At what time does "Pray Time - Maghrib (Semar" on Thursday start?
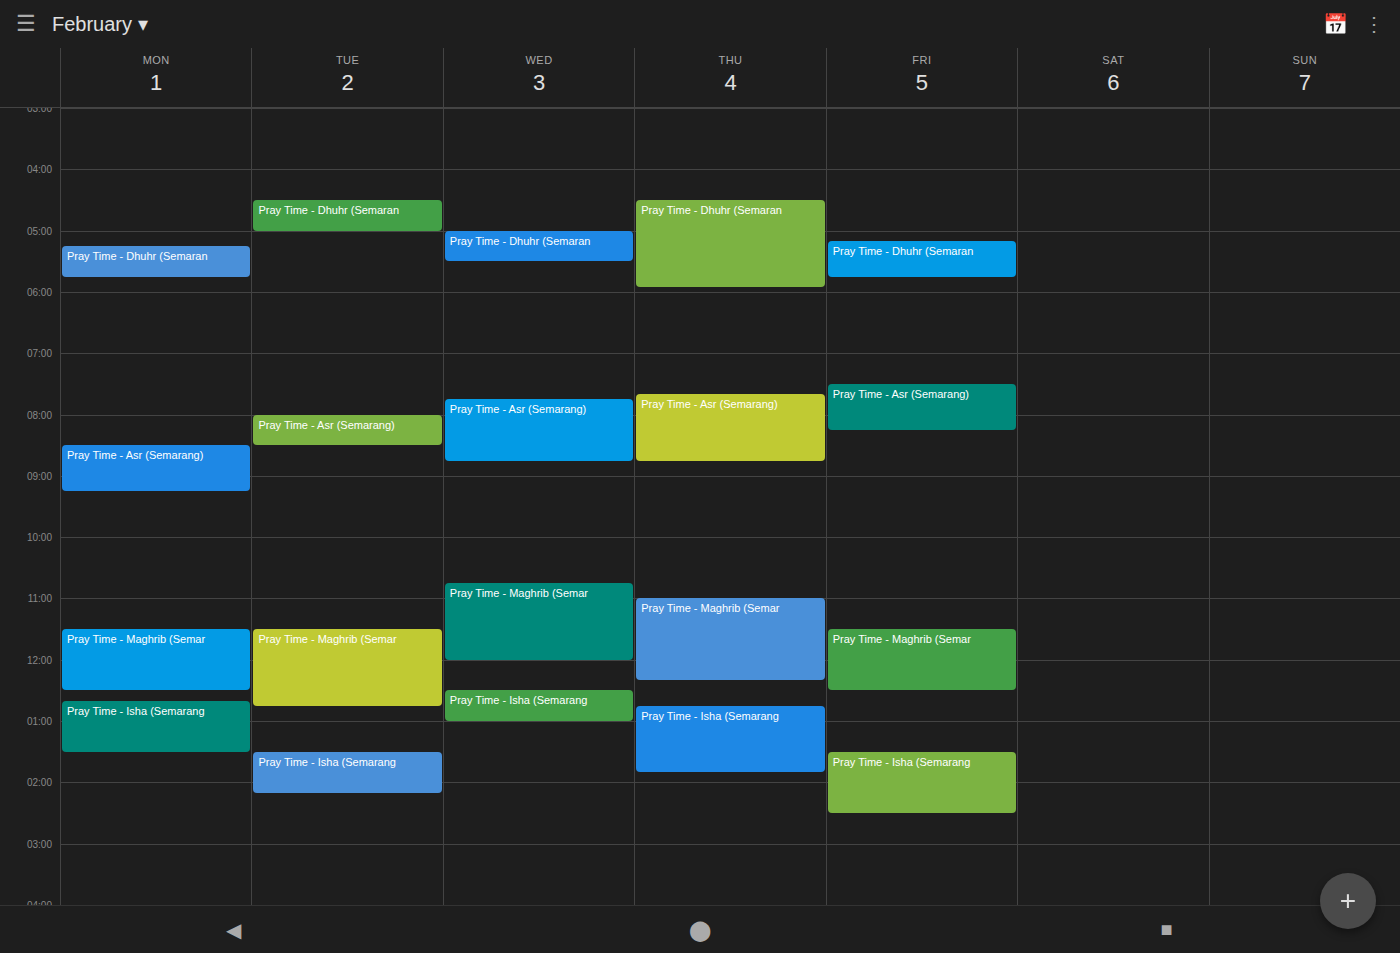
11:00 AM